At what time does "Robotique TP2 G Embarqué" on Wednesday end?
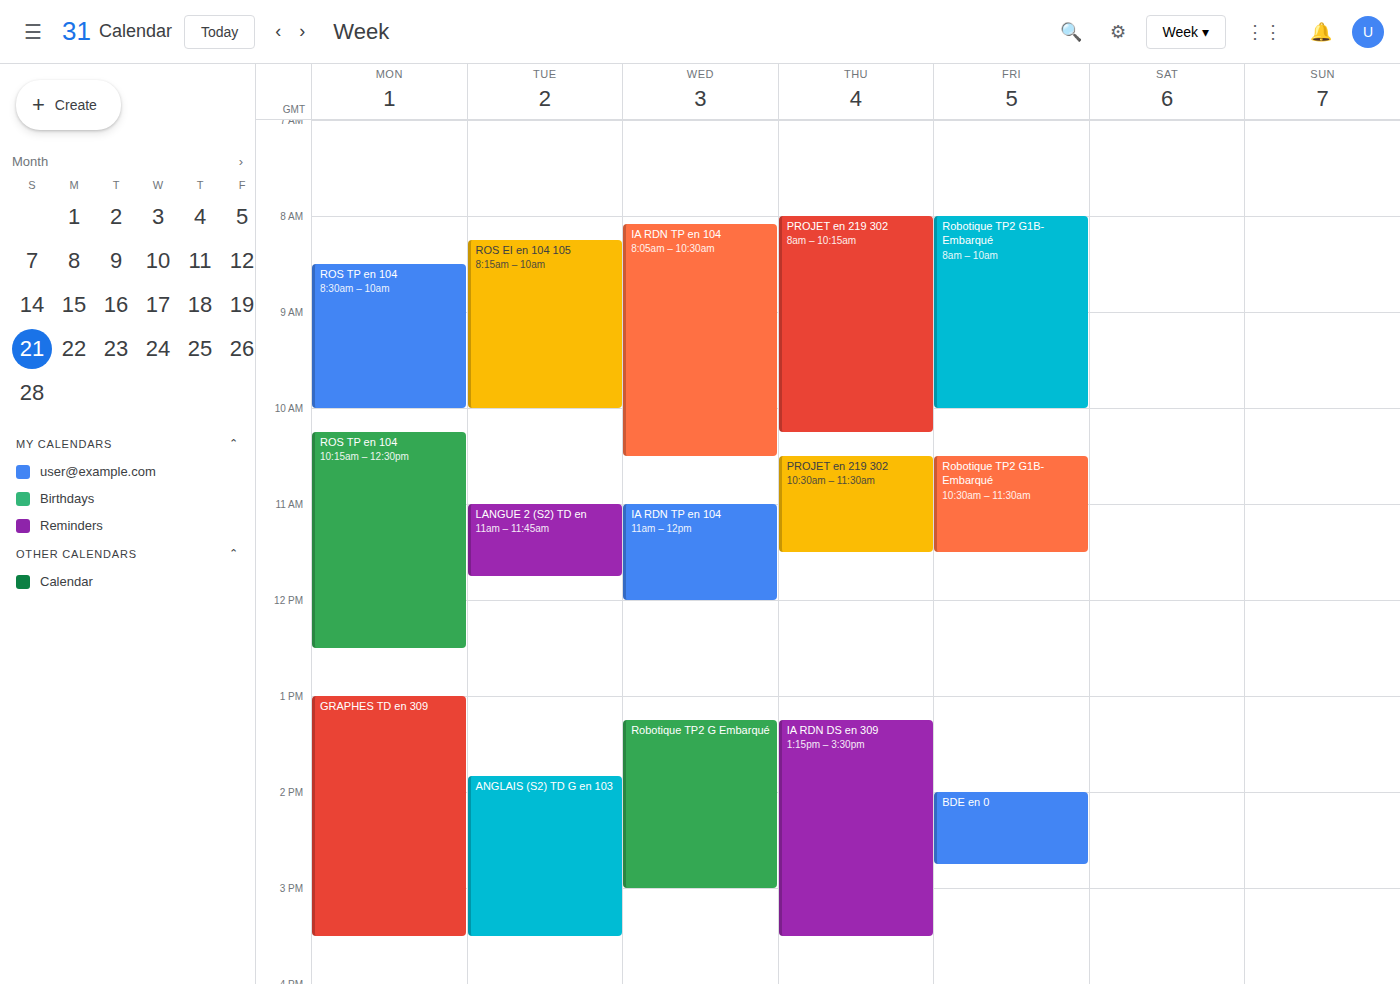
3:00 PM